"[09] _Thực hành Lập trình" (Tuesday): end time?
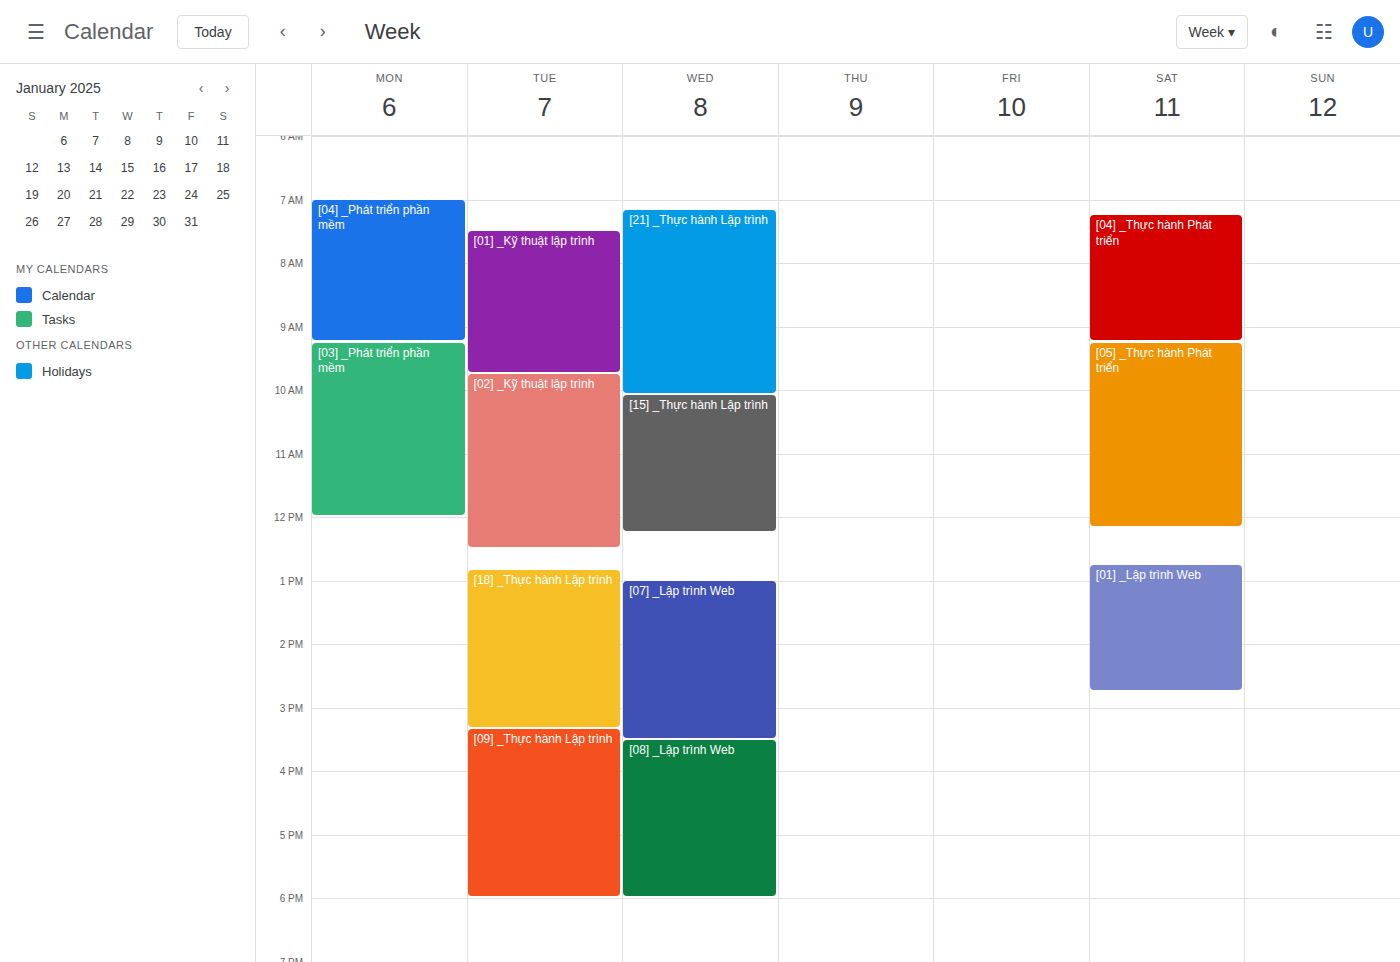
18:00